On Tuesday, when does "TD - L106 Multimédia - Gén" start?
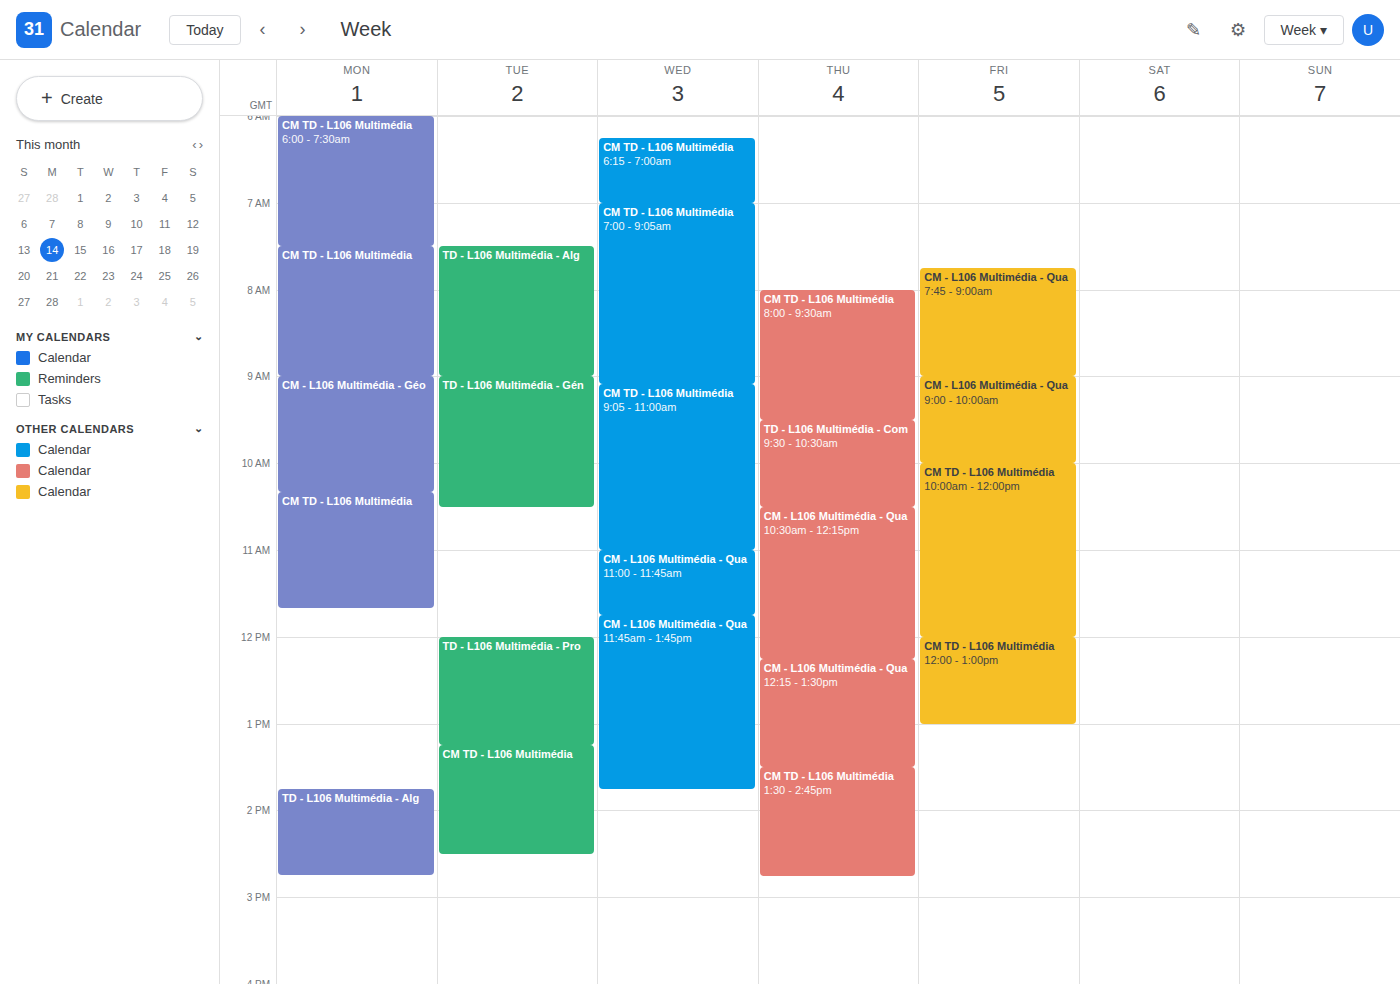
9:00 AM